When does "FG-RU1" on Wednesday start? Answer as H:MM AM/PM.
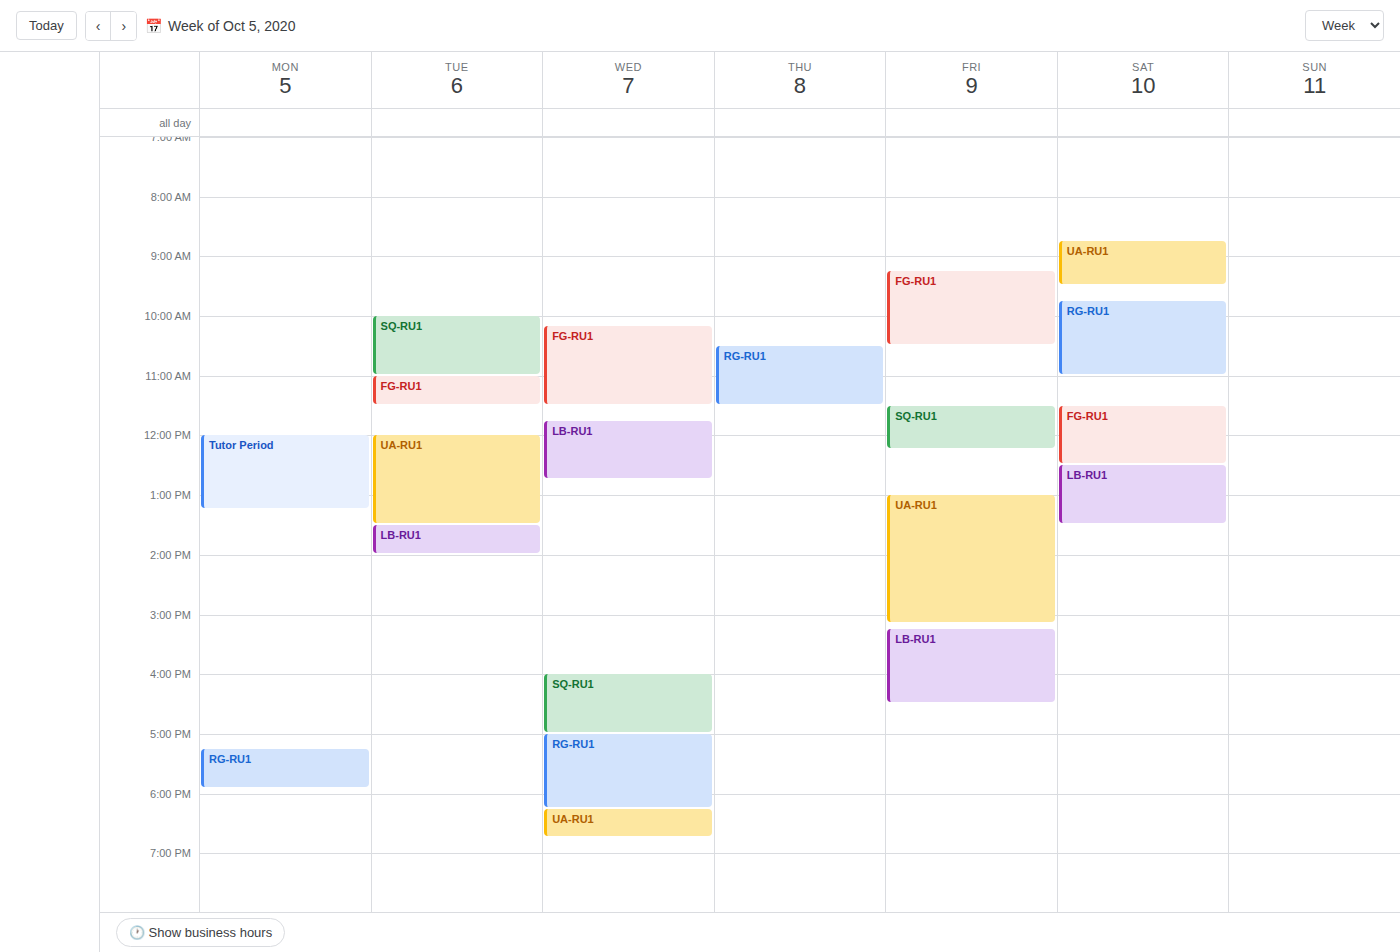
10:10 AM